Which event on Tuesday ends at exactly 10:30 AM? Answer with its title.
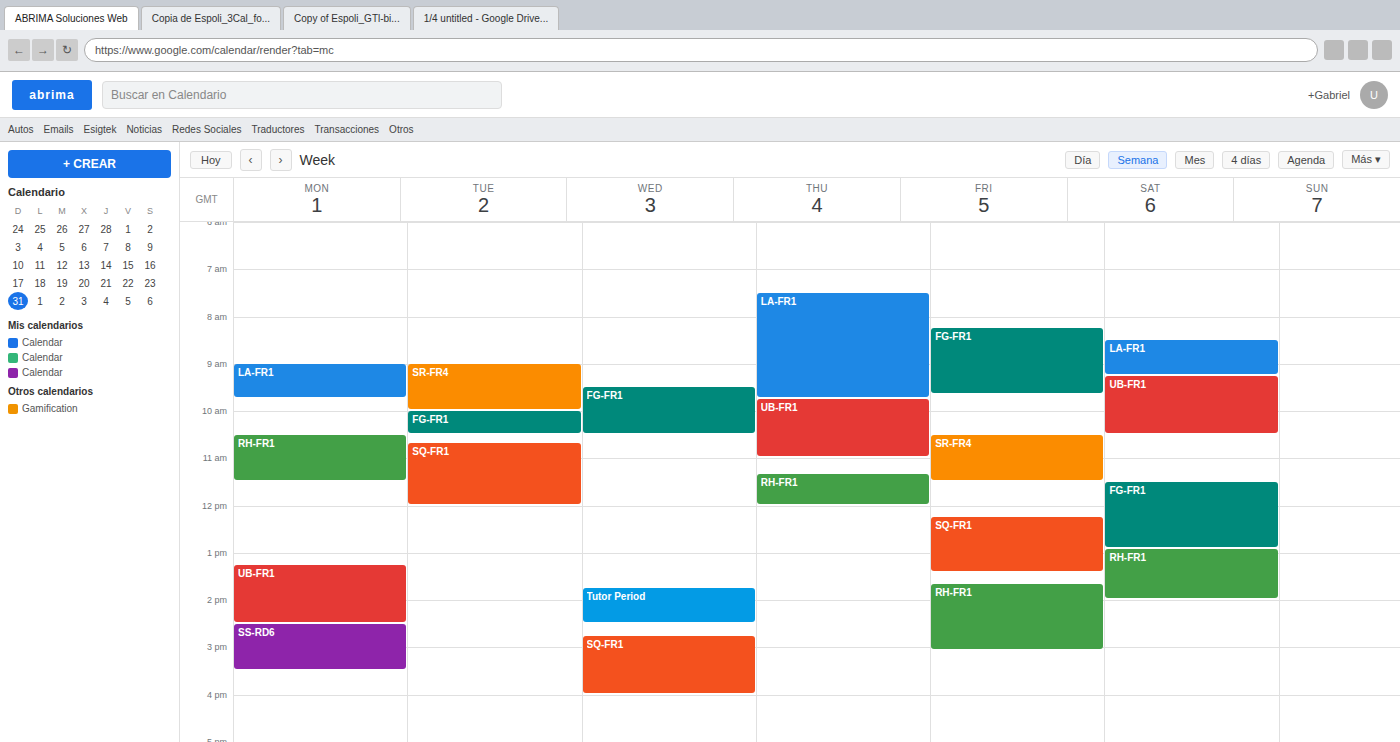
"FG-FR1"